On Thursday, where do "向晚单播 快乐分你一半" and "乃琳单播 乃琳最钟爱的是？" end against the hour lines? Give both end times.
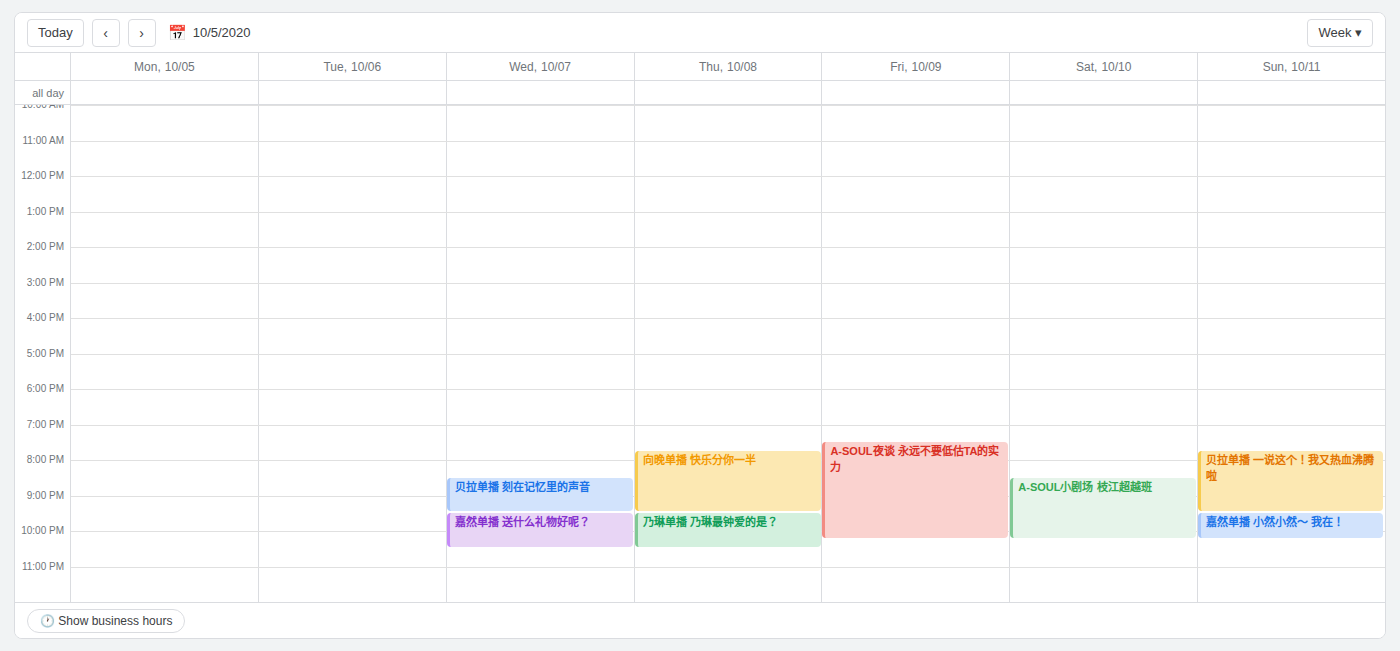
"向晚单播 快乐分你一半": 9:30 PM, halfway between the 9 PM and 10 PM lines. "乃琳单播 乃琳最钟爱的是？": 10:30 PM, halfway between the 10 PM and 11 PM lines.